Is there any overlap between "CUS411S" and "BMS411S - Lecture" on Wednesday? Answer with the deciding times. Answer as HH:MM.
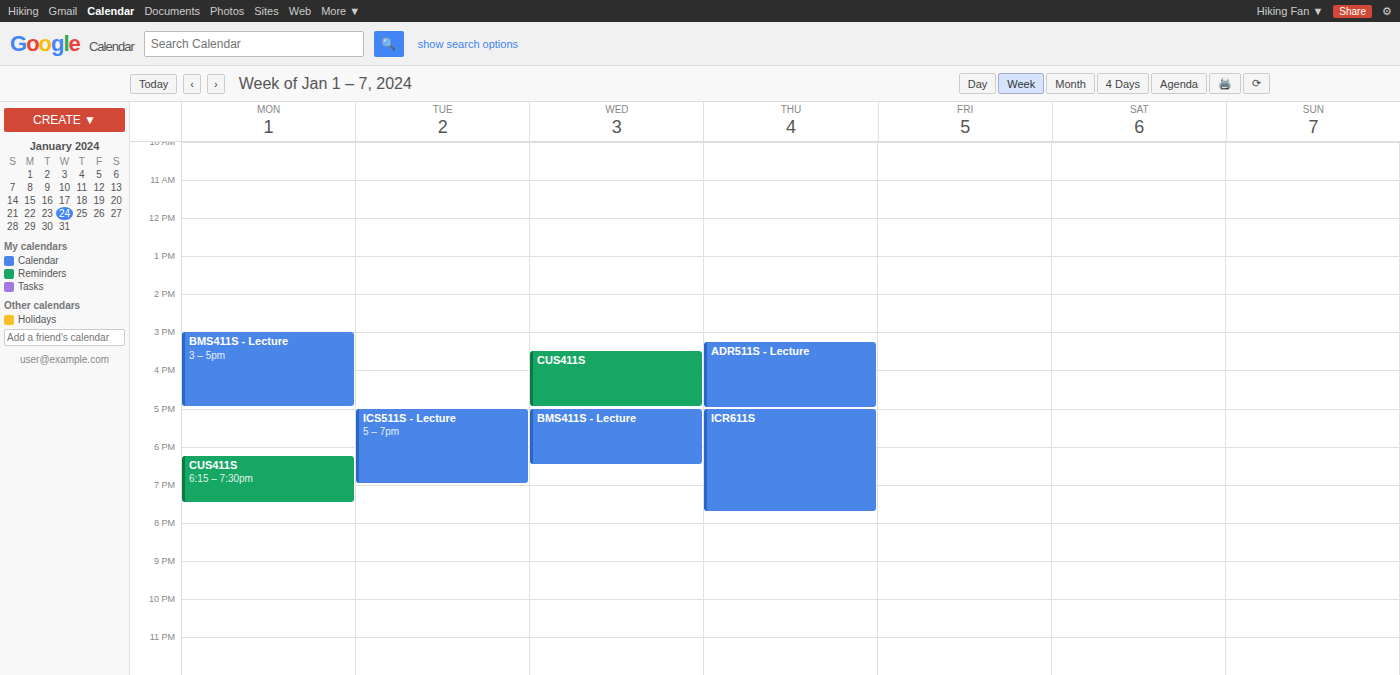
"CUS411S" ends at 17:00, exactly when "BMS411S - Lecture" starts -- they touch but do not overlap.